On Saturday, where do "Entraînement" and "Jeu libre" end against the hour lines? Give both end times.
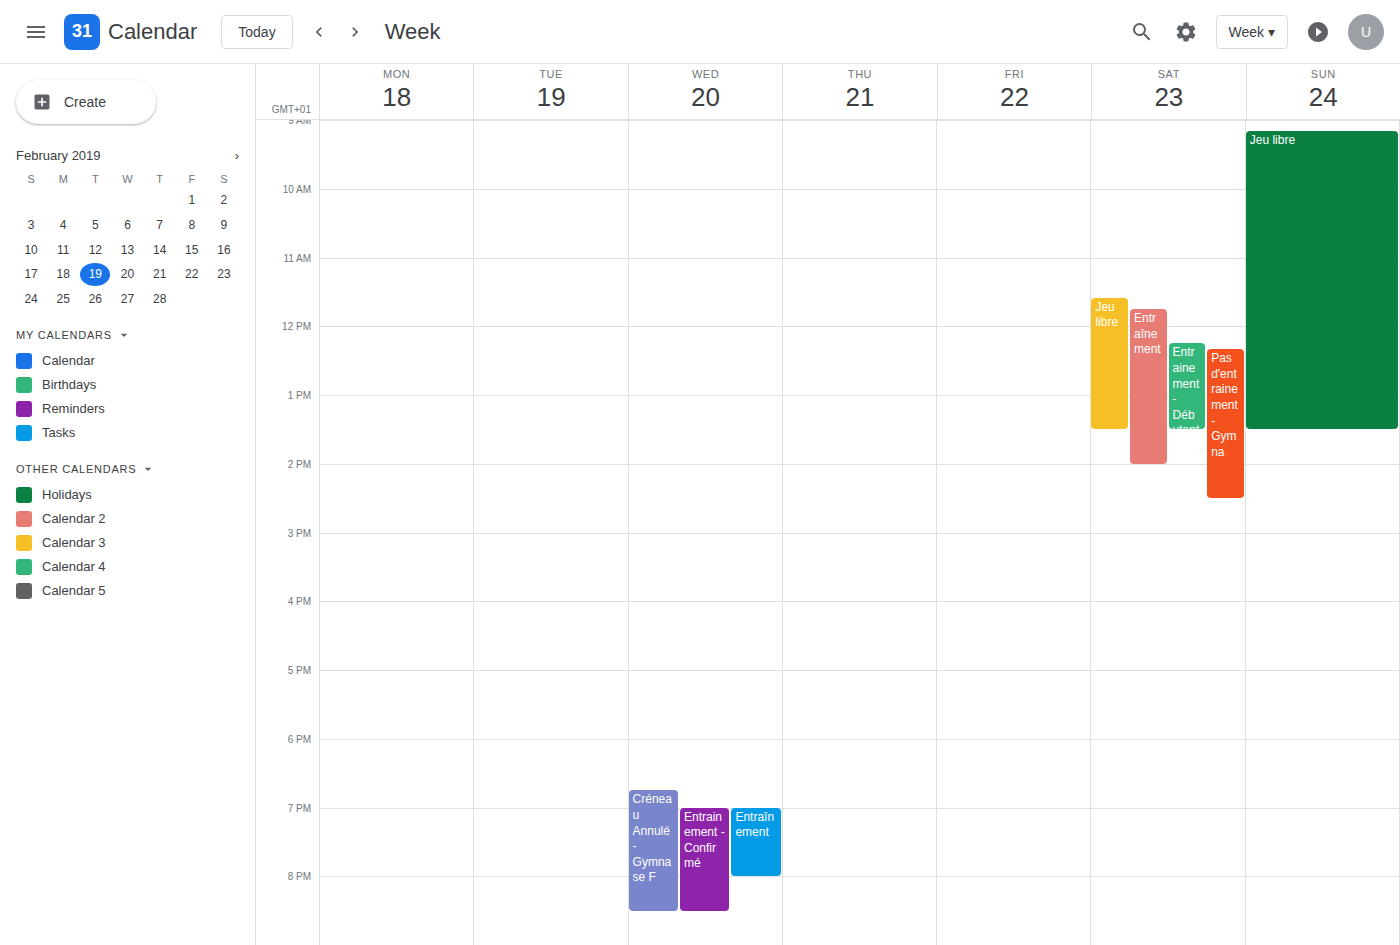
"Entraînement": 2:00 PM, exactly on the 2 PM line. "Jeu libre": 1:30 PM, halfway between the 1 PM and 2 PM lines.